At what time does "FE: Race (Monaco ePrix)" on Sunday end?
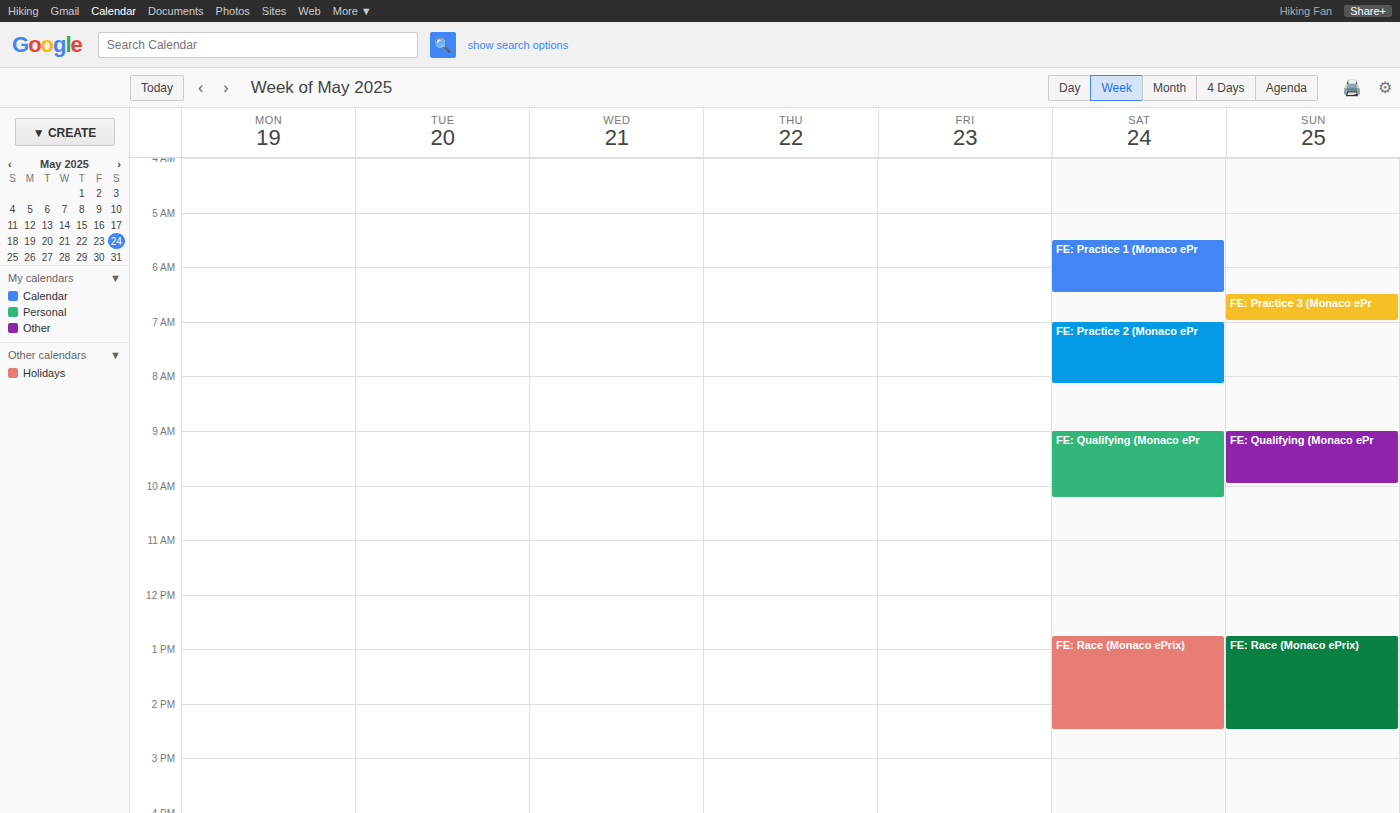
2:30 PM